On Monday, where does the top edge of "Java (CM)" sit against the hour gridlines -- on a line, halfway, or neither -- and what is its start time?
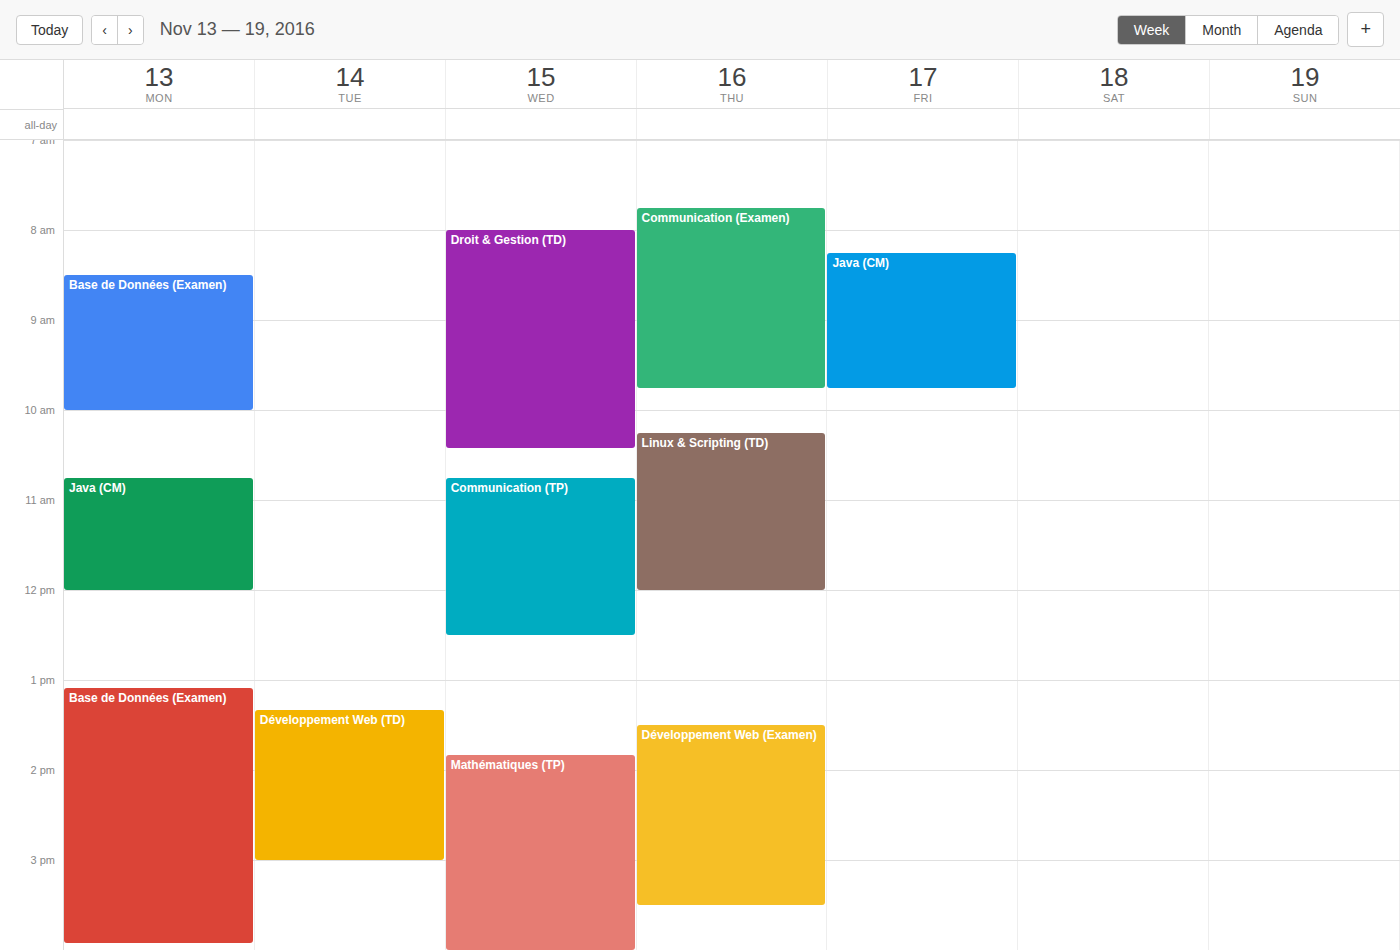
10:45 AM -- neither: three quarters of the way from the 10 AM line to the 11 AM line.